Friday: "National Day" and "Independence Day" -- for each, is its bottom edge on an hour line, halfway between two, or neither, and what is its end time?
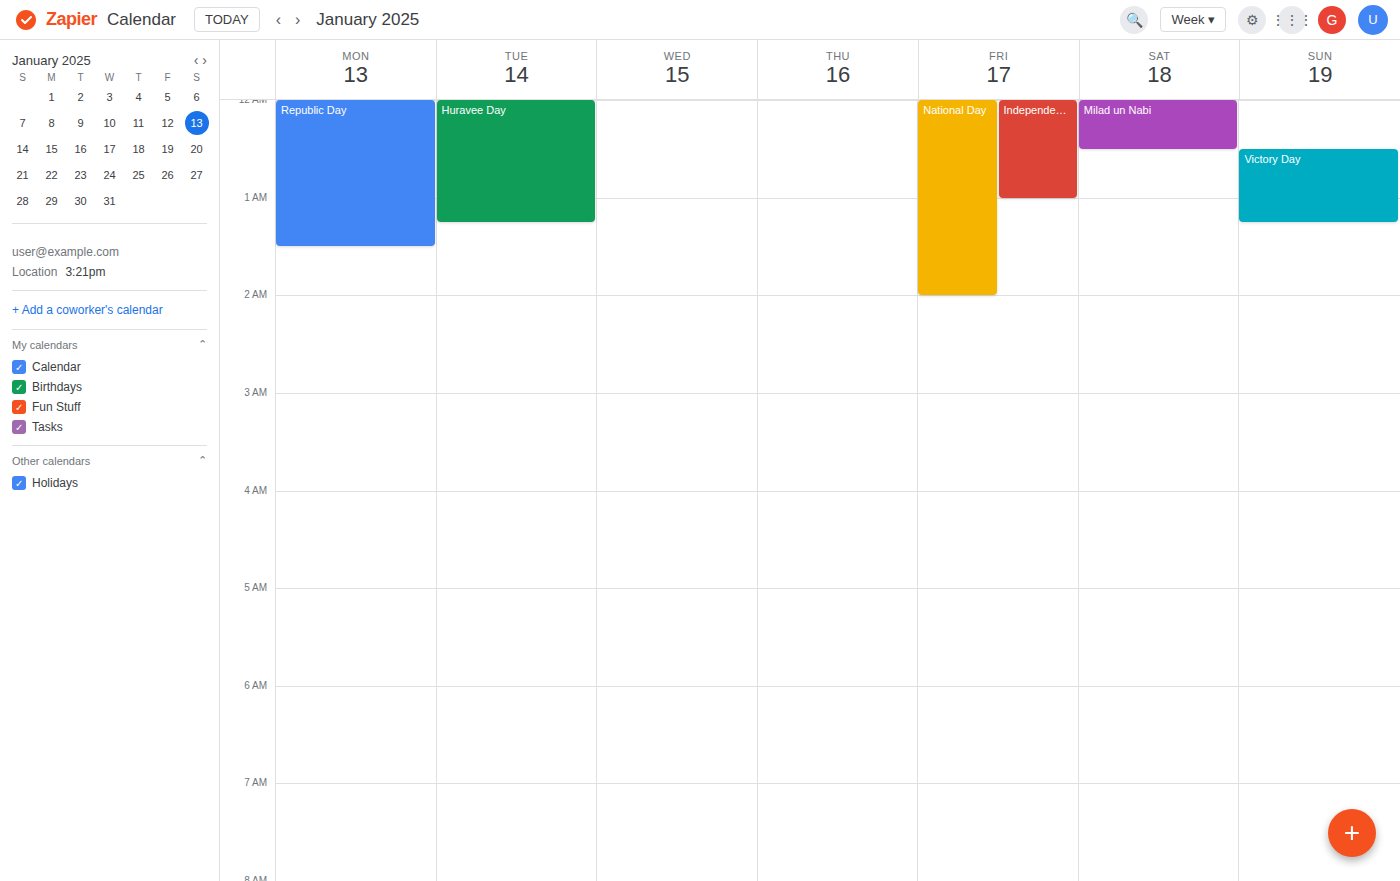
"National Day": 2:00 AM, exactly on the 2 AM line. "Independence Day": 1:00 AM, exactly on the 1 AM line.